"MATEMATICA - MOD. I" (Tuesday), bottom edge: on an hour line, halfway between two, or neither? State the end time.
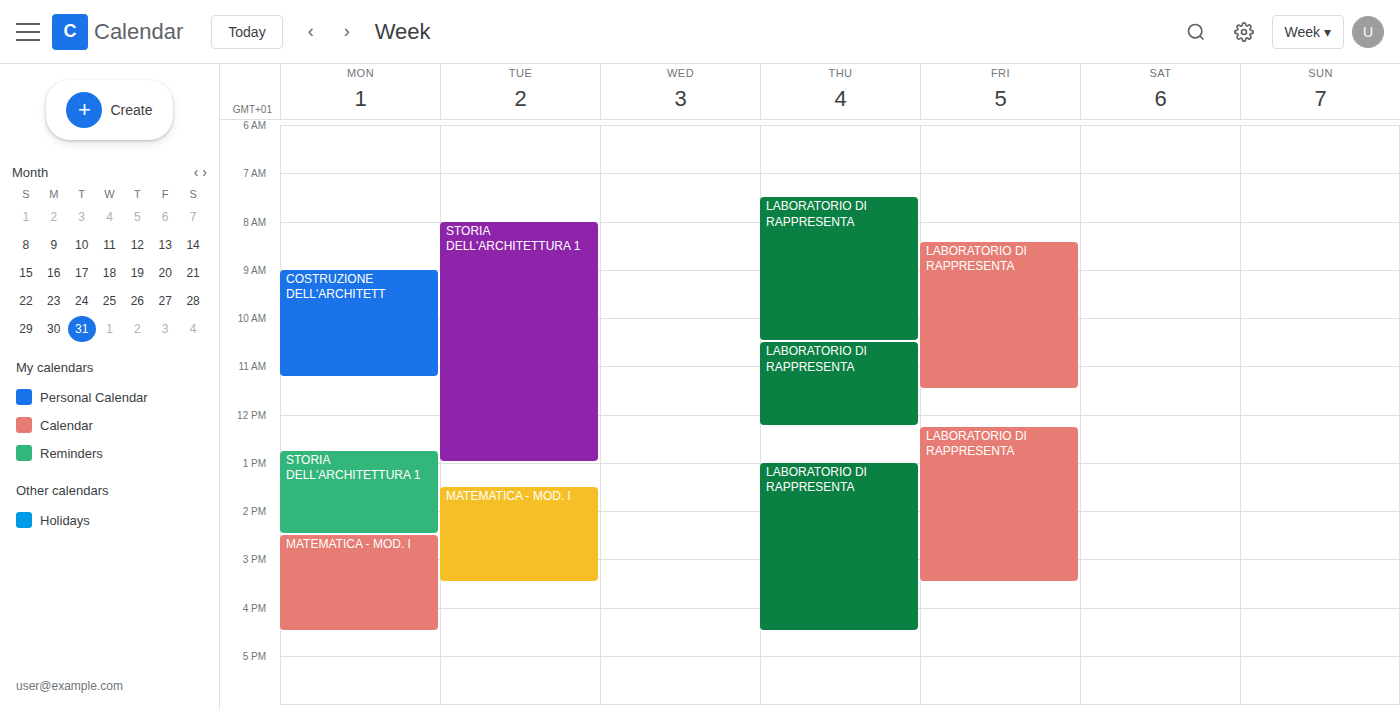
3:30 PM -- halfway between the 3 PM and 4 PM lines.